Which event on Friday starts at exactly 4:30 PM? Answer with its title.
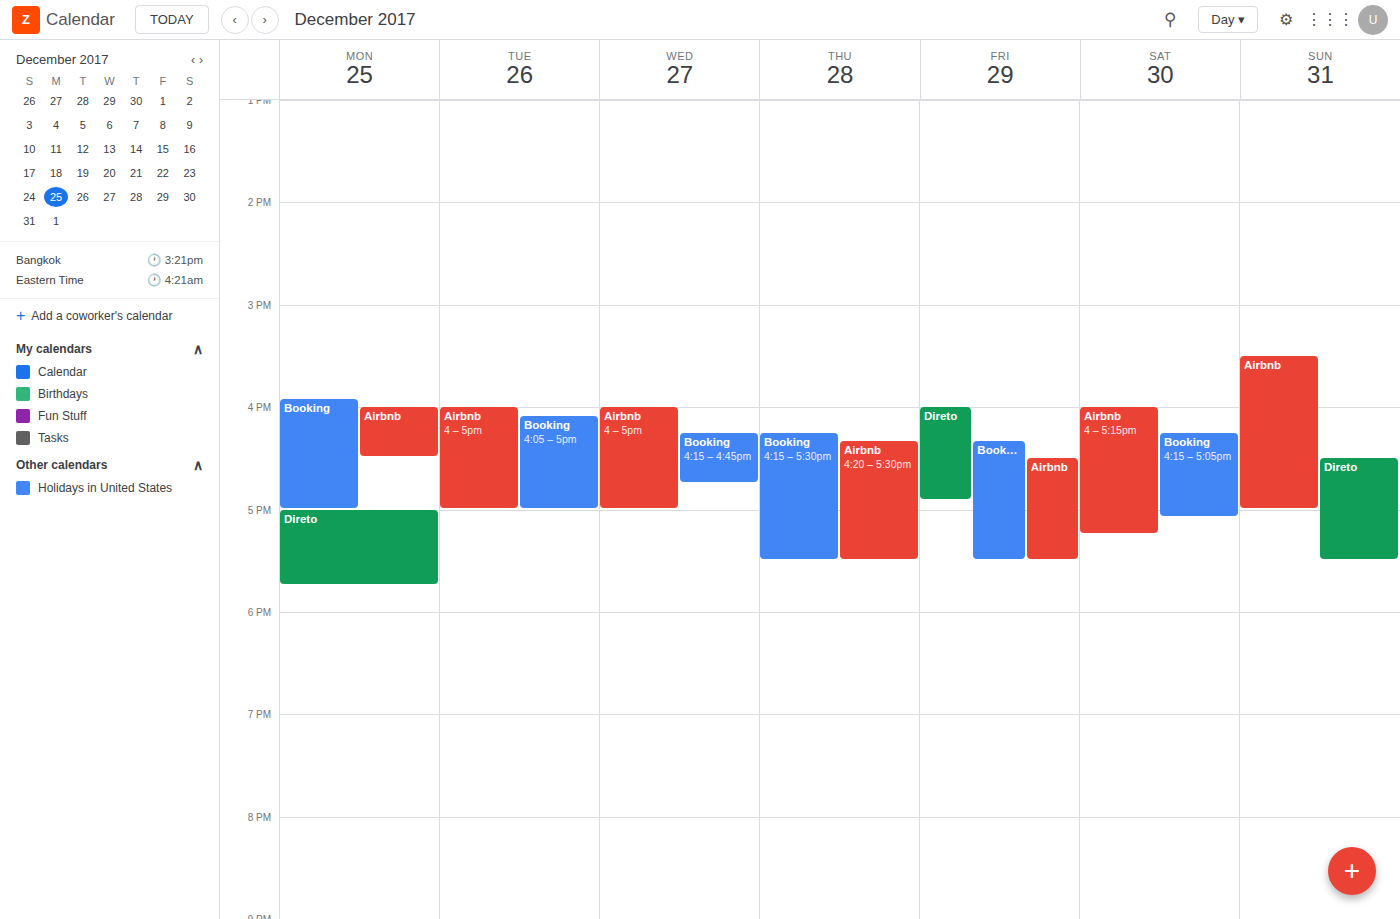
"Airbnb"